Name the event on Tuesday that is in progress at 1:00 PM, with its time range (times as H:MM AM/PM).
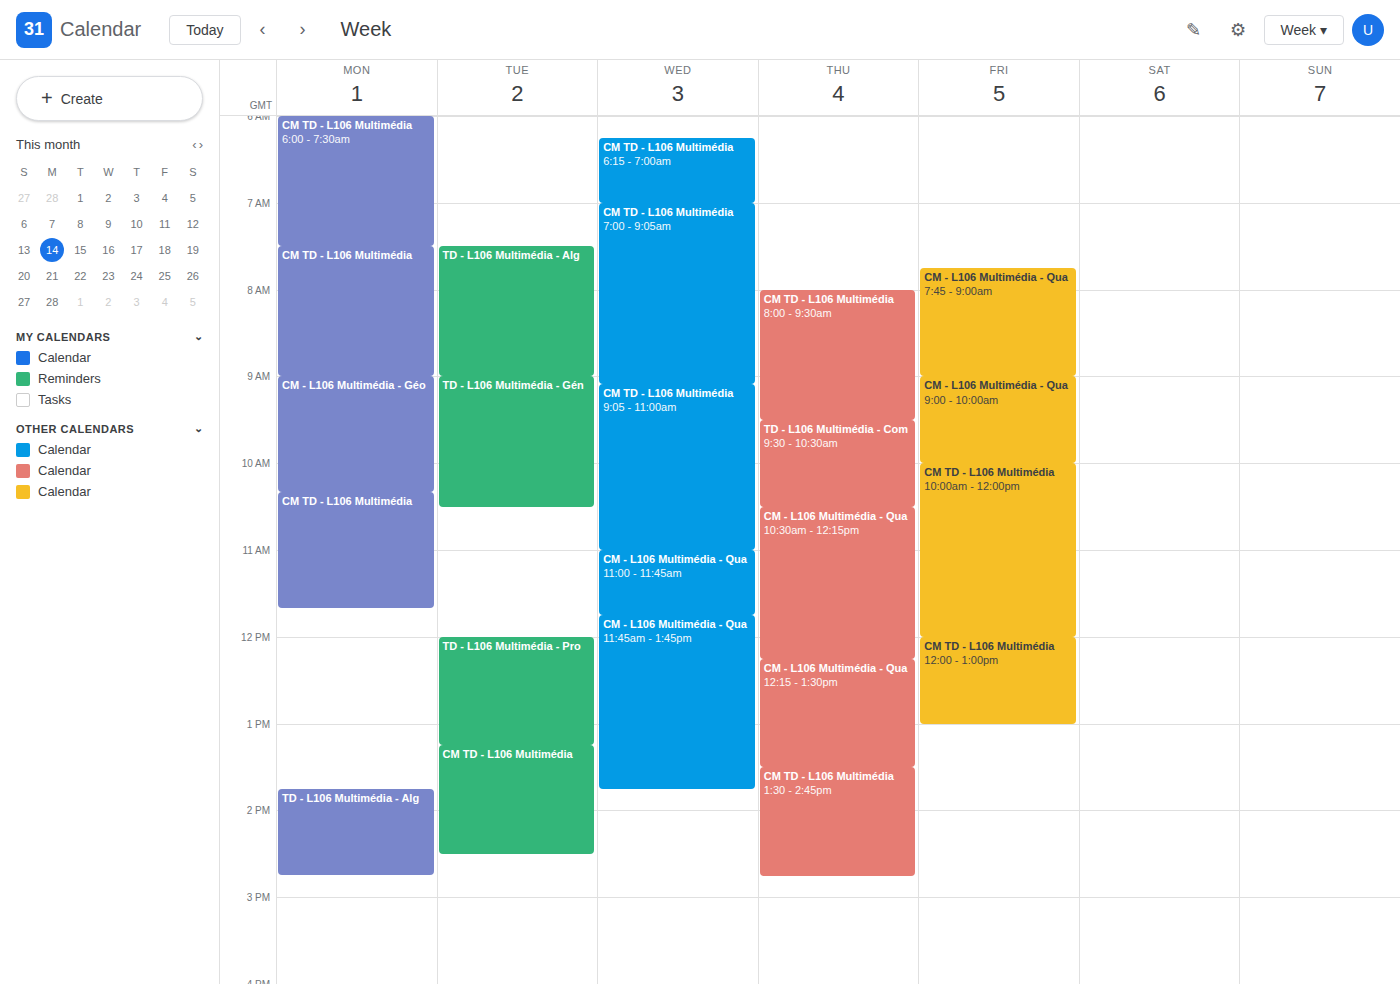
"TD - L106 Multimédia - Pro", 12:00 PM to 1:15 PM